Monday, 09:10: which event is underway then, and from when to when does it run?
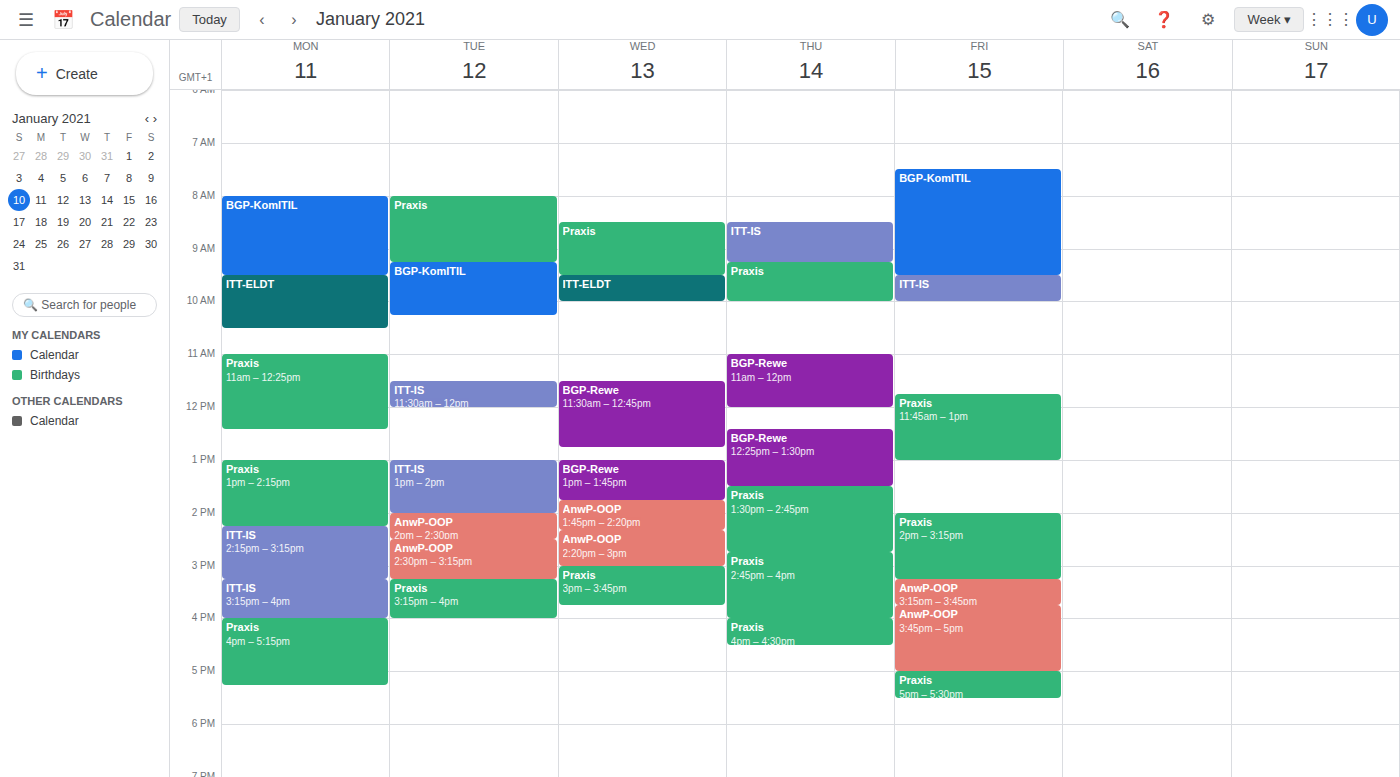
"BGP-KomITIL", 08:00 to 09:30